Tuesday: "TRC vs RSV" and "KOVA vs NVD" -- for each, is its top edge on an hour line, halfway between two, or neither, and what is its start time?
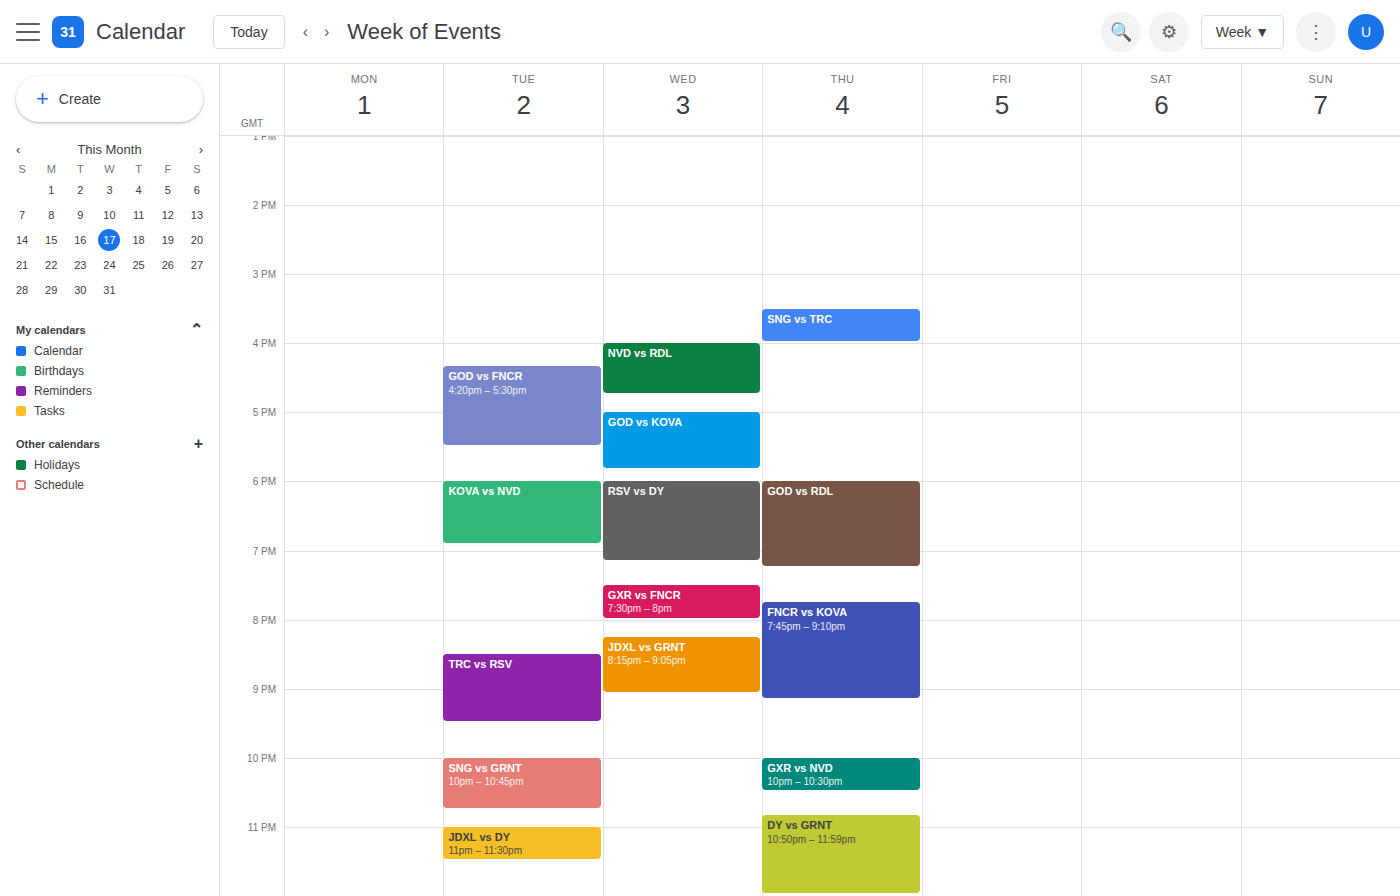
"TRC vs RSV": 8:30 PM, halfway between the 8 PM and 9 PM lines. "KOVA vs NVD": 6:00 PM, exactly on the 6 PM line.